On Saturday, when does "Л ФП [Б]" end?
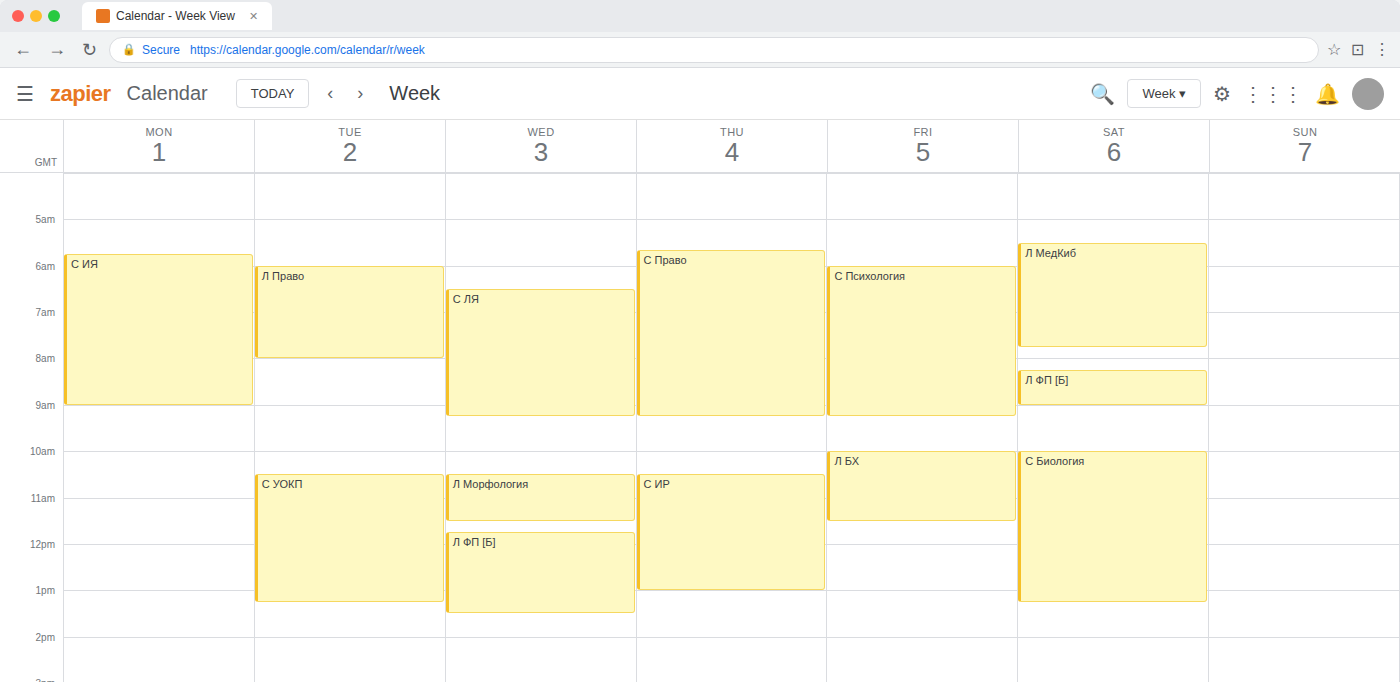
09:00